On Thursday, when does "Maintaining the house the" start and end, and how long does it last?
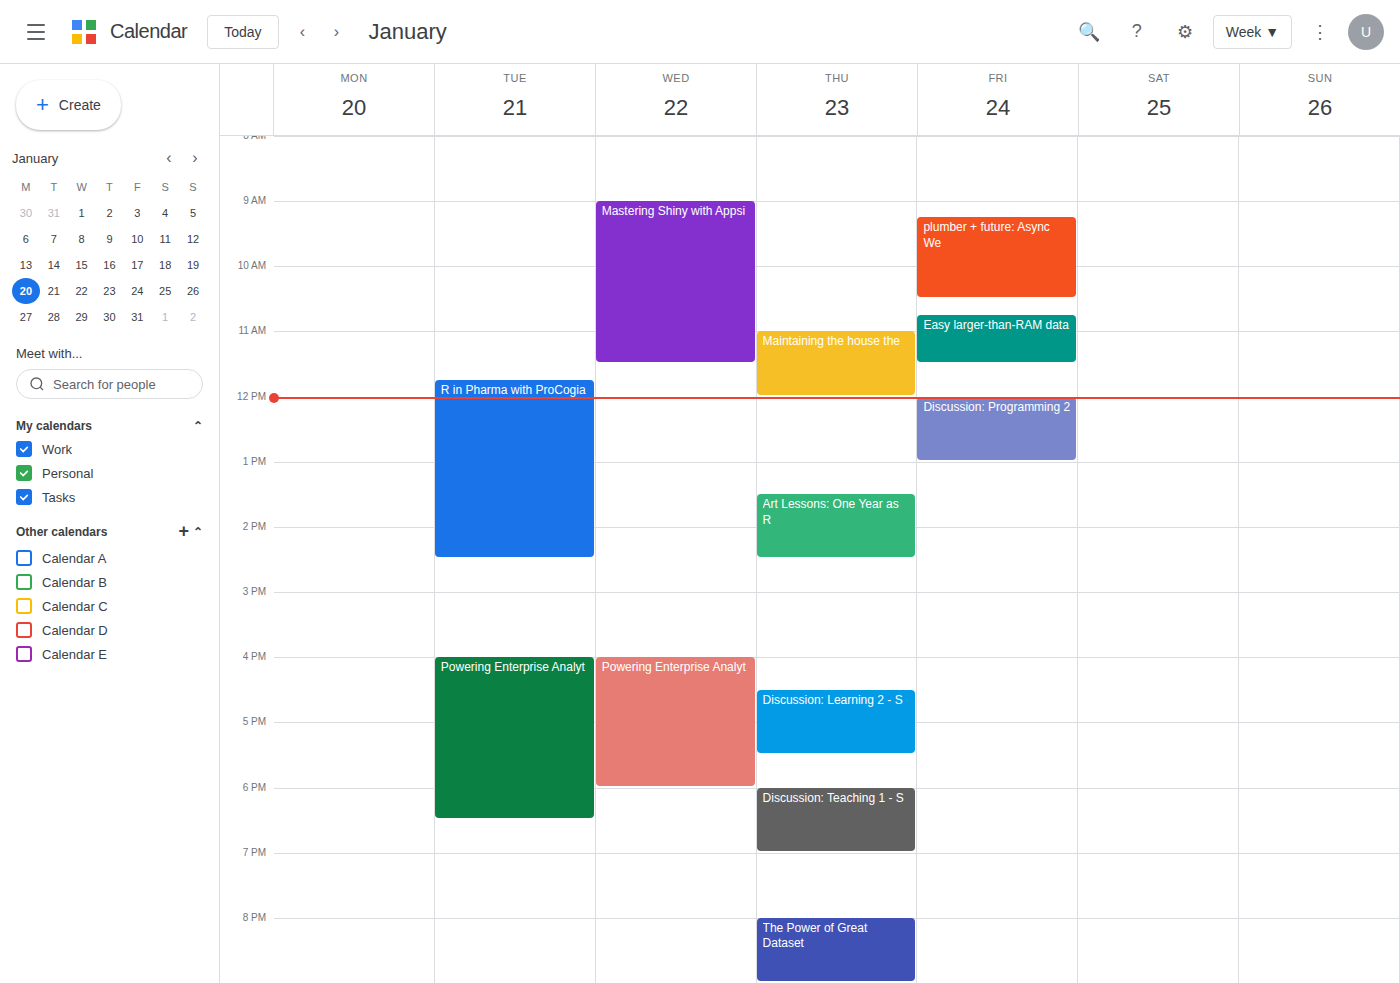
11:00 AM to 12:00 PM, 1 hour